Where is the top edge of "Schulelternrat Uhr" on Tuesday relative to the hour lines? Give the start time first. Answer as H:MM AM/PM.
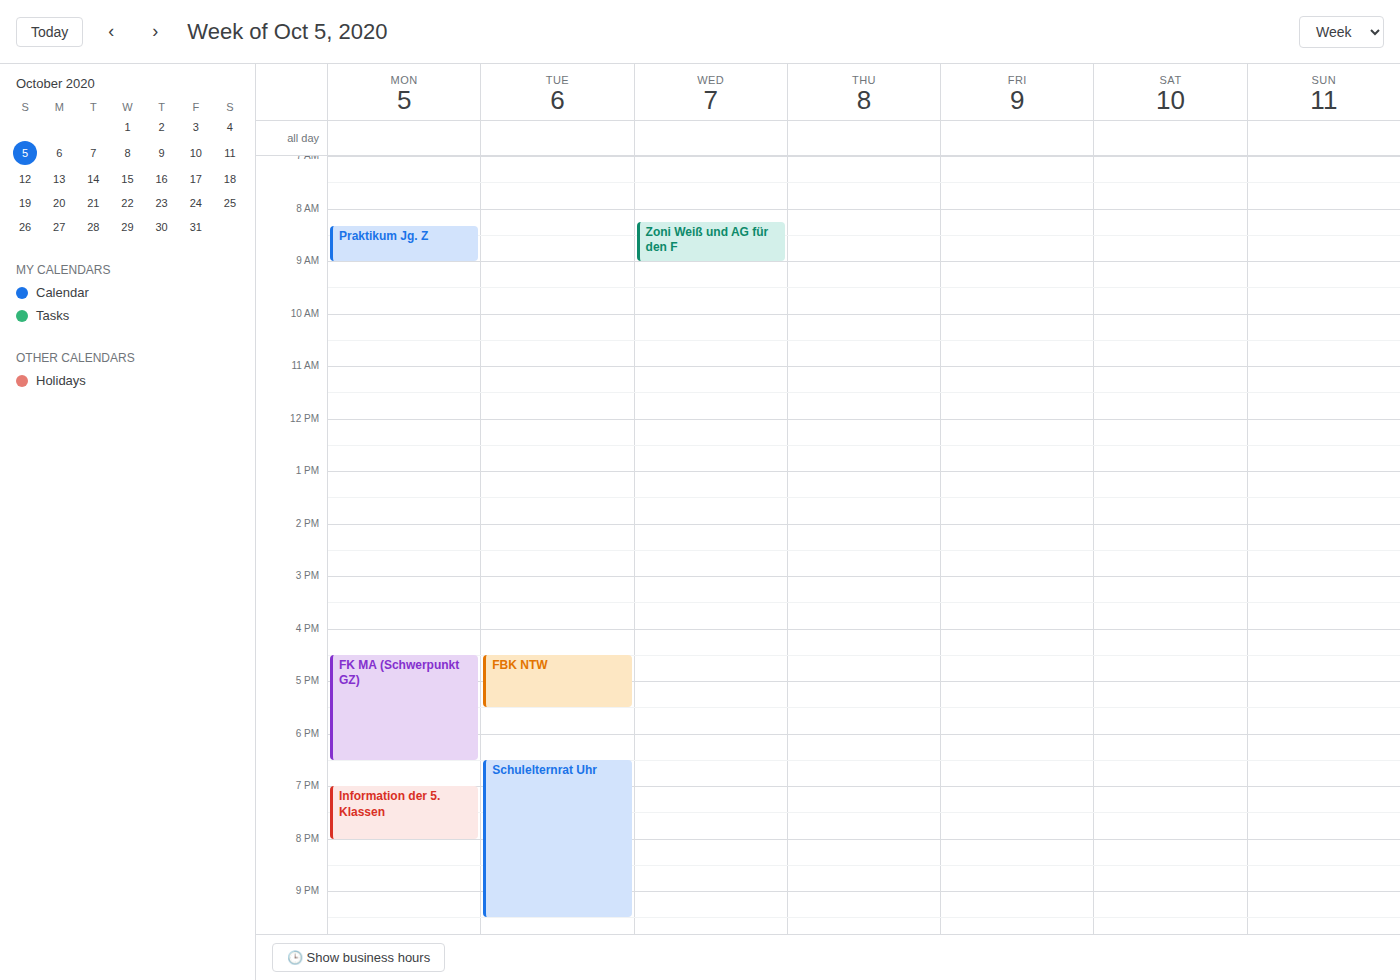
6:30 PM -- halfway between the 6 PM and 7 PM lines.